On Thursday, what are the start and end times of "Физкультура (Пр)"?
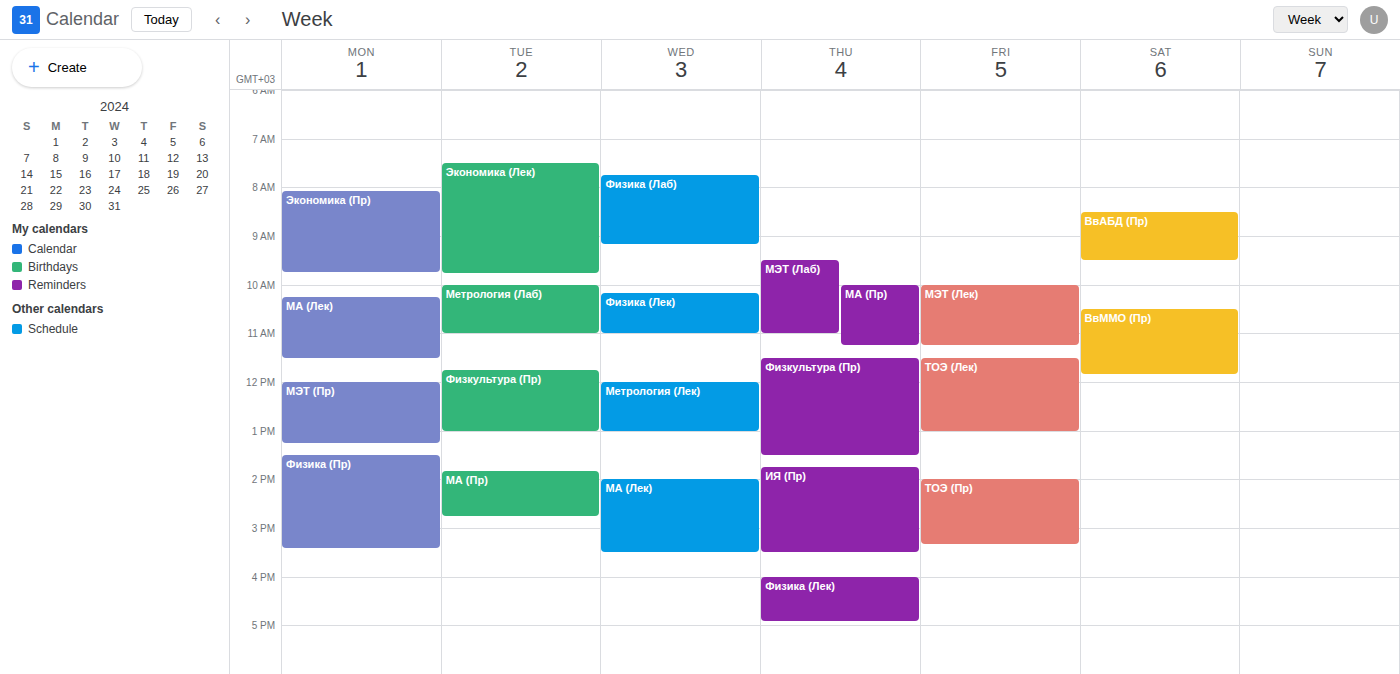
11:30 AM to 1:30 PM